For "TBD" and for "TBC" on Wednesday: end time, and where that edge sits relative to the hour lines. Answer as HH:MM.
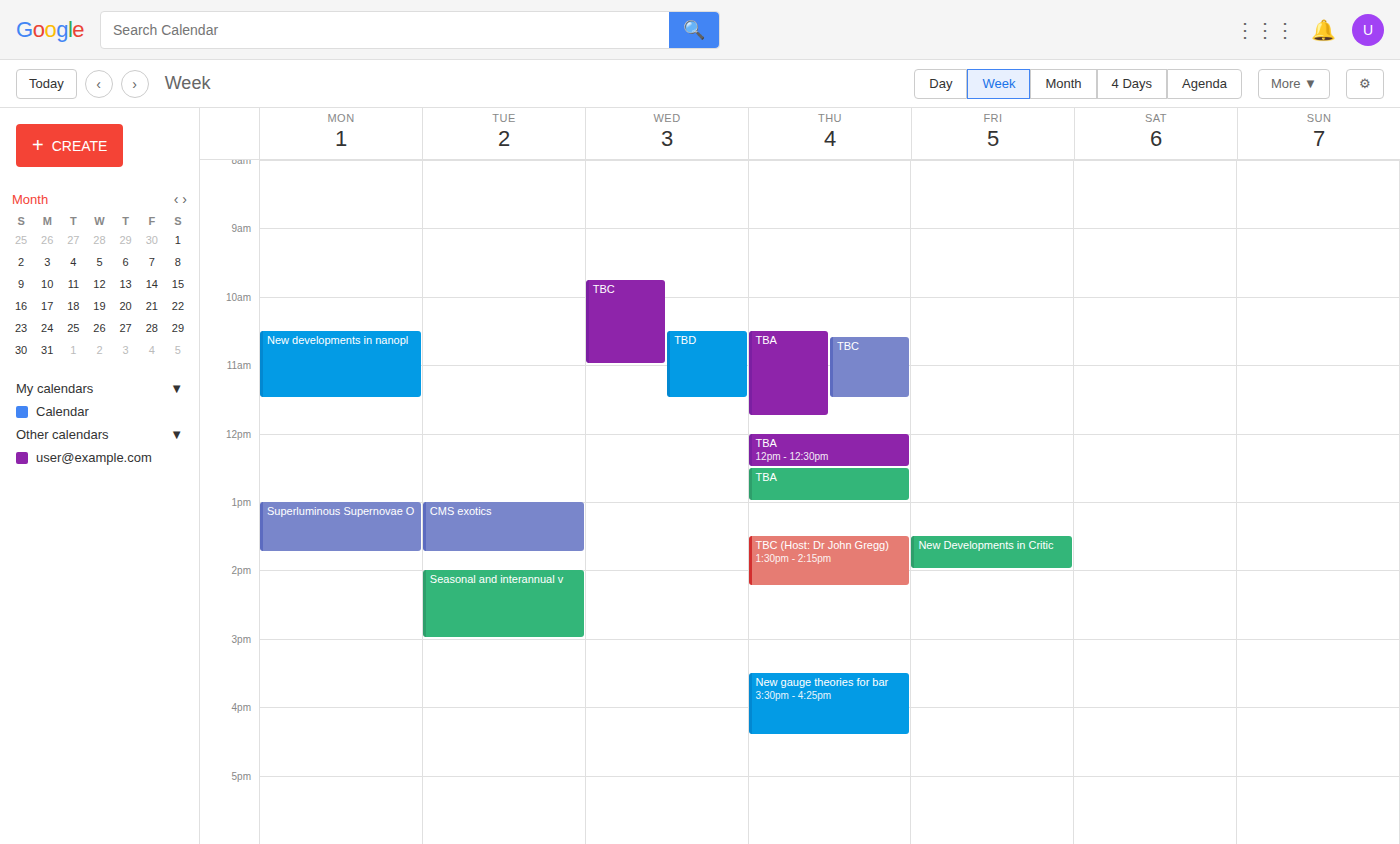
"TBD": 11:30, halfway between the 11:00 and 12:00 lines. "TBC": 11:00, exactly on the 11:00 line.